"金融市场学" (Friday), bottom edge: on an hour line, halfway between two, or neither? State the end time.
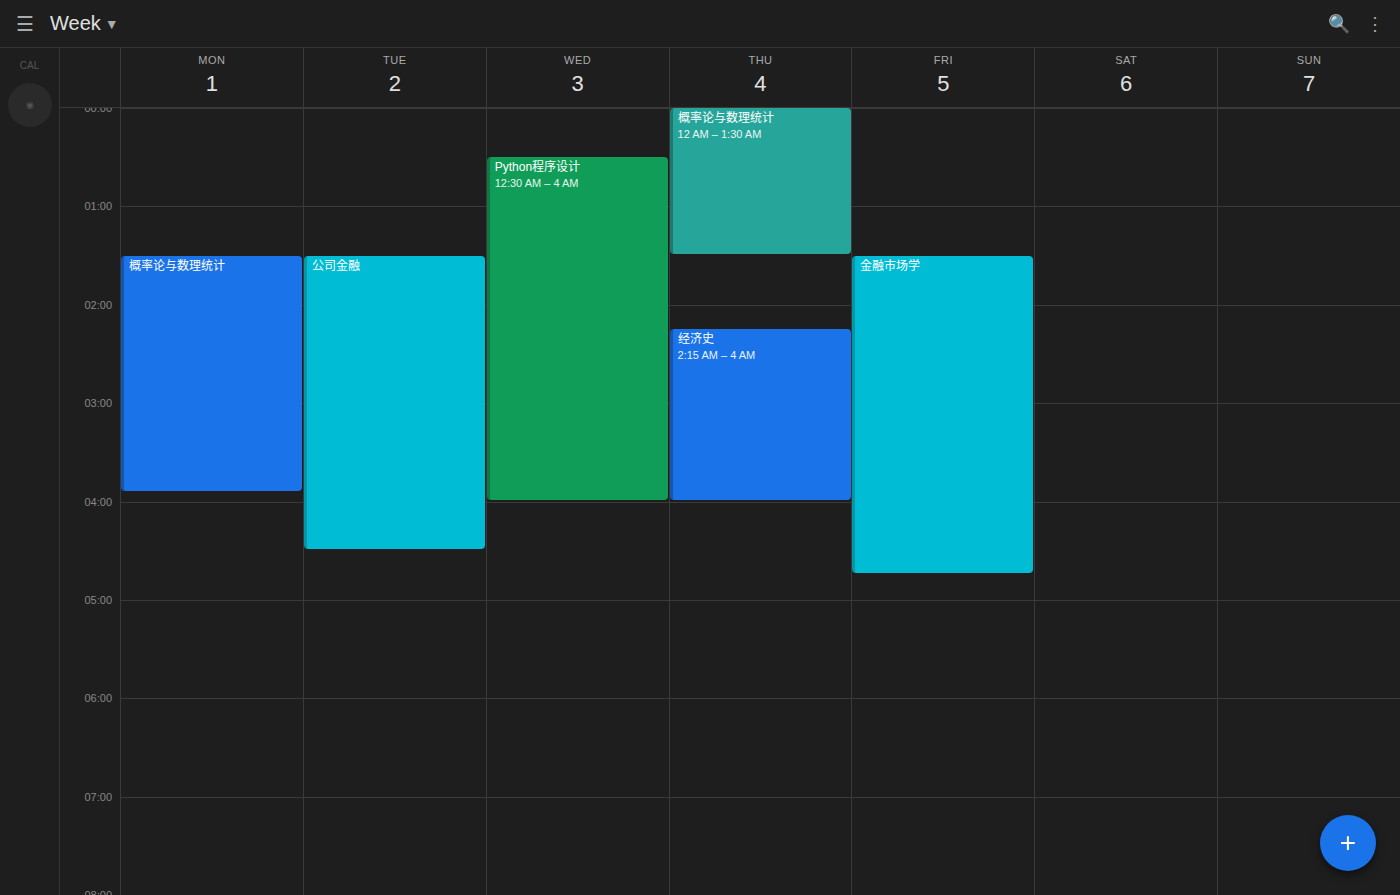
4:45 AM -- neither: three quarters of the way from the 4 AM line to the 5 AM line.